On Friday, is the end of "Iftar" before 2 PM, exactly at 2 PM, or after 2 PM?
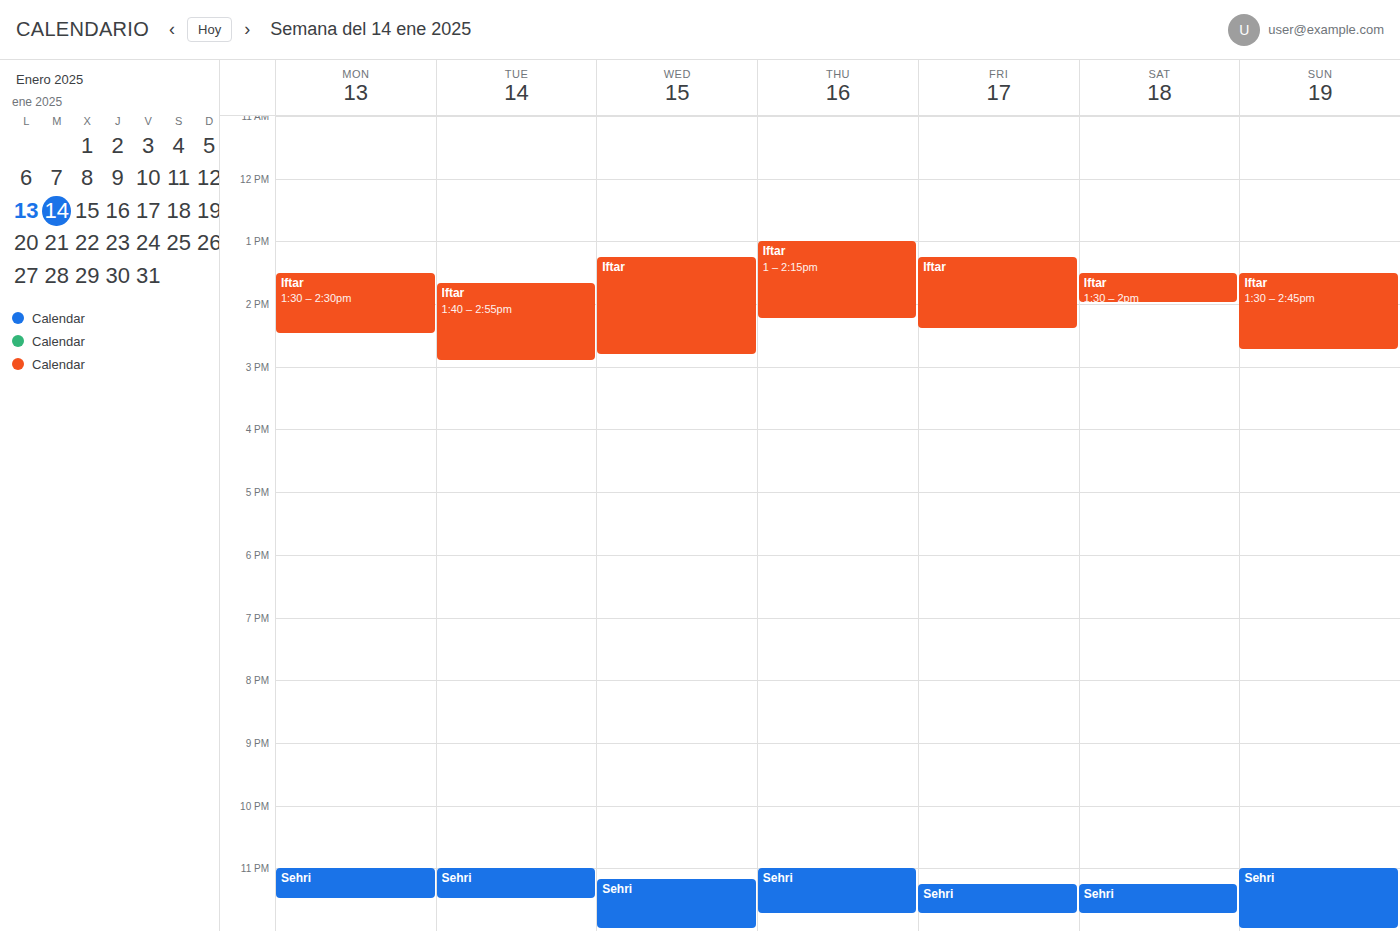
2:25 PM -- after 2 PM, 25 minutes below the 2 PM line.